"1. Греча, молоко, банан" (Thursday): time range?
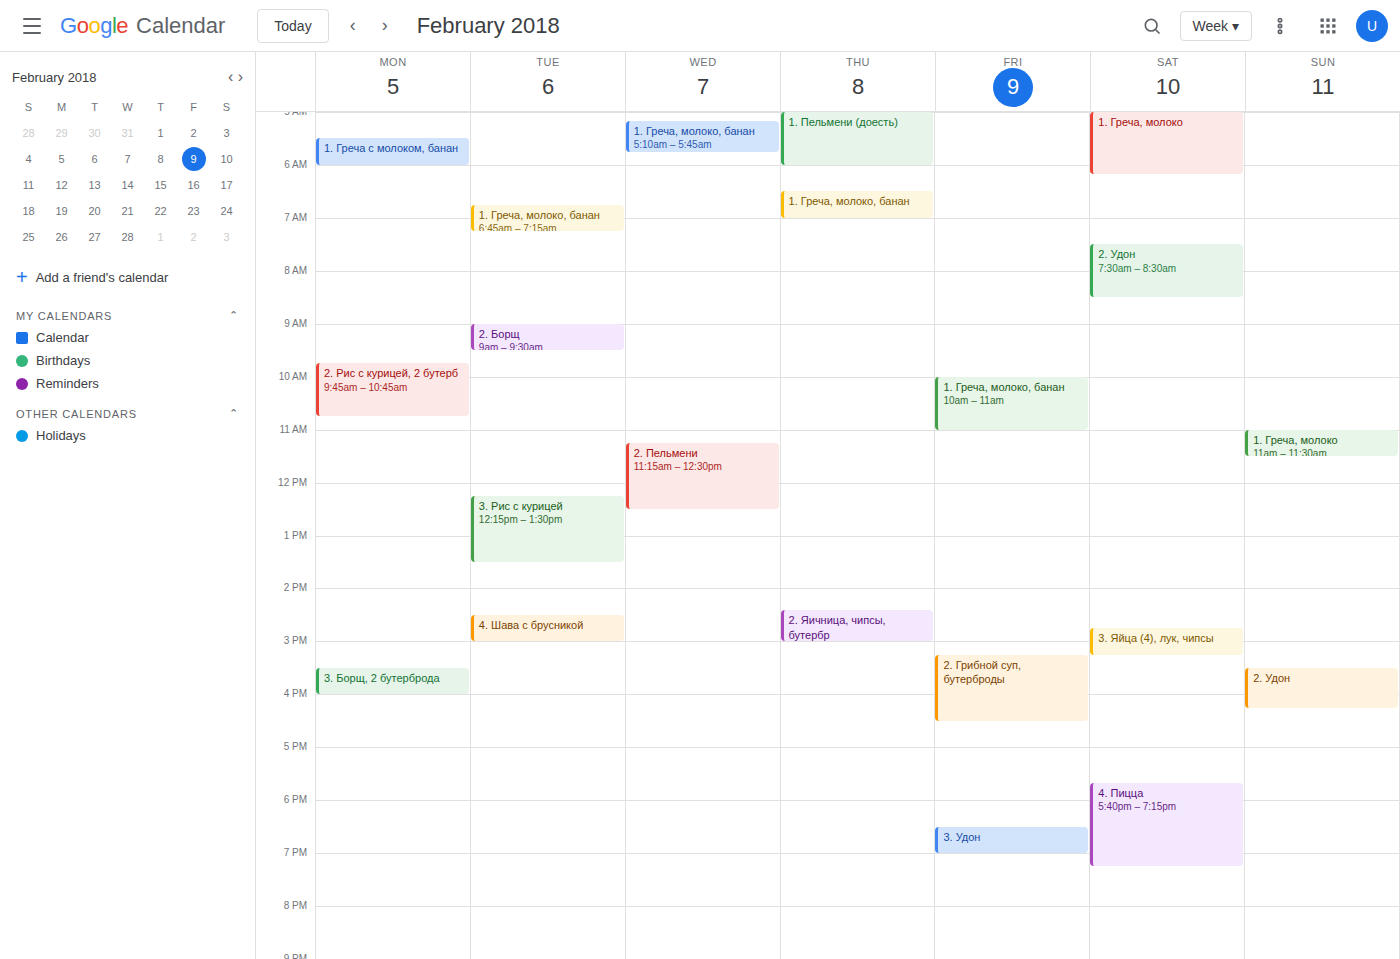
06:30 to 07:00